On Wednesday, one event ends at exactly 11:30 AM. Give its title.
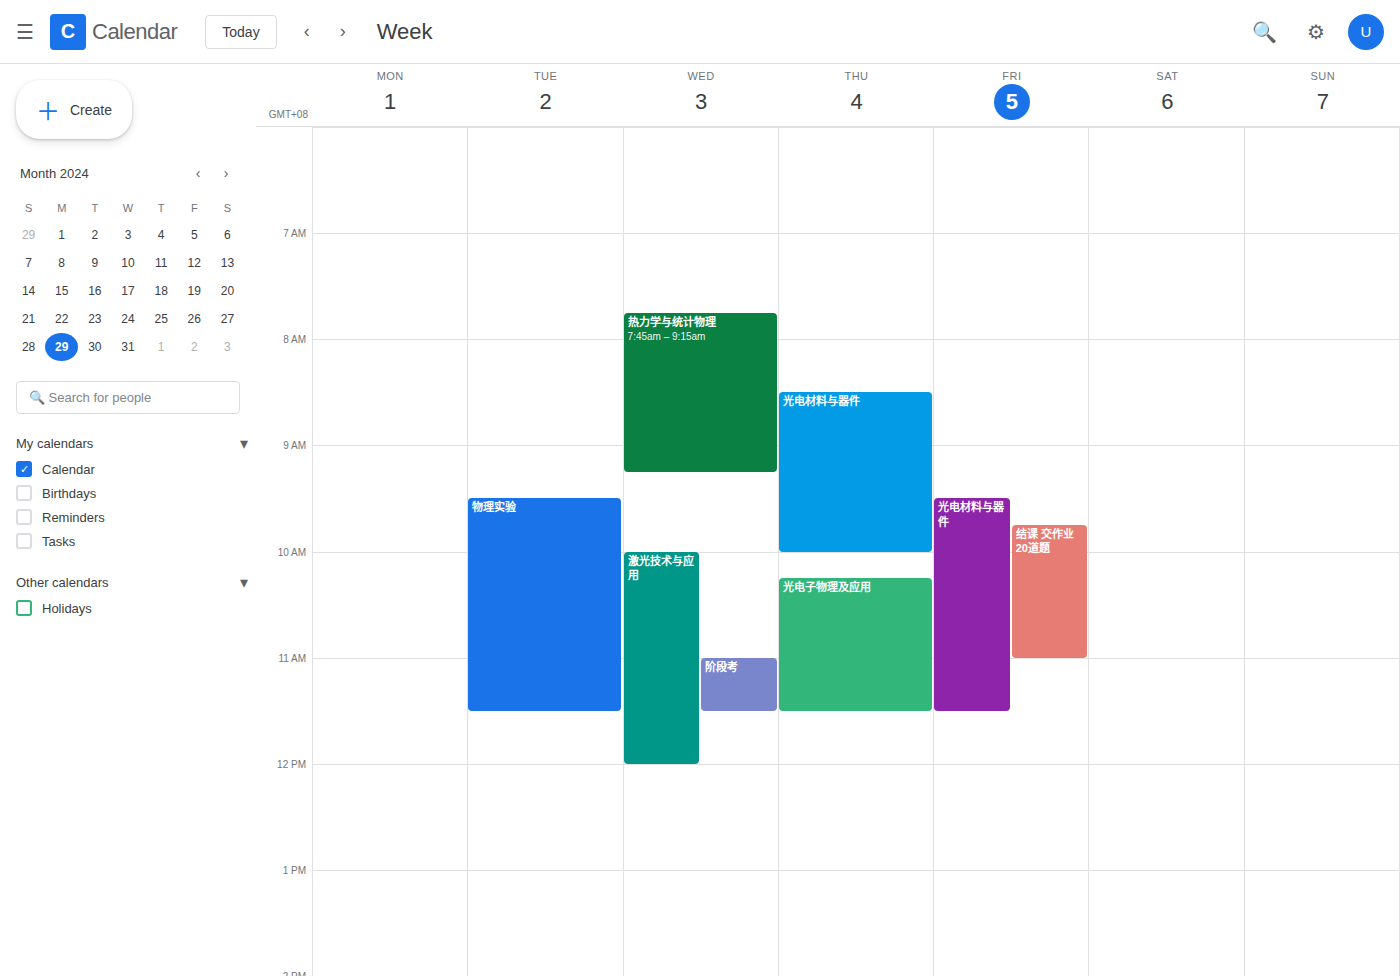
"阶段考"